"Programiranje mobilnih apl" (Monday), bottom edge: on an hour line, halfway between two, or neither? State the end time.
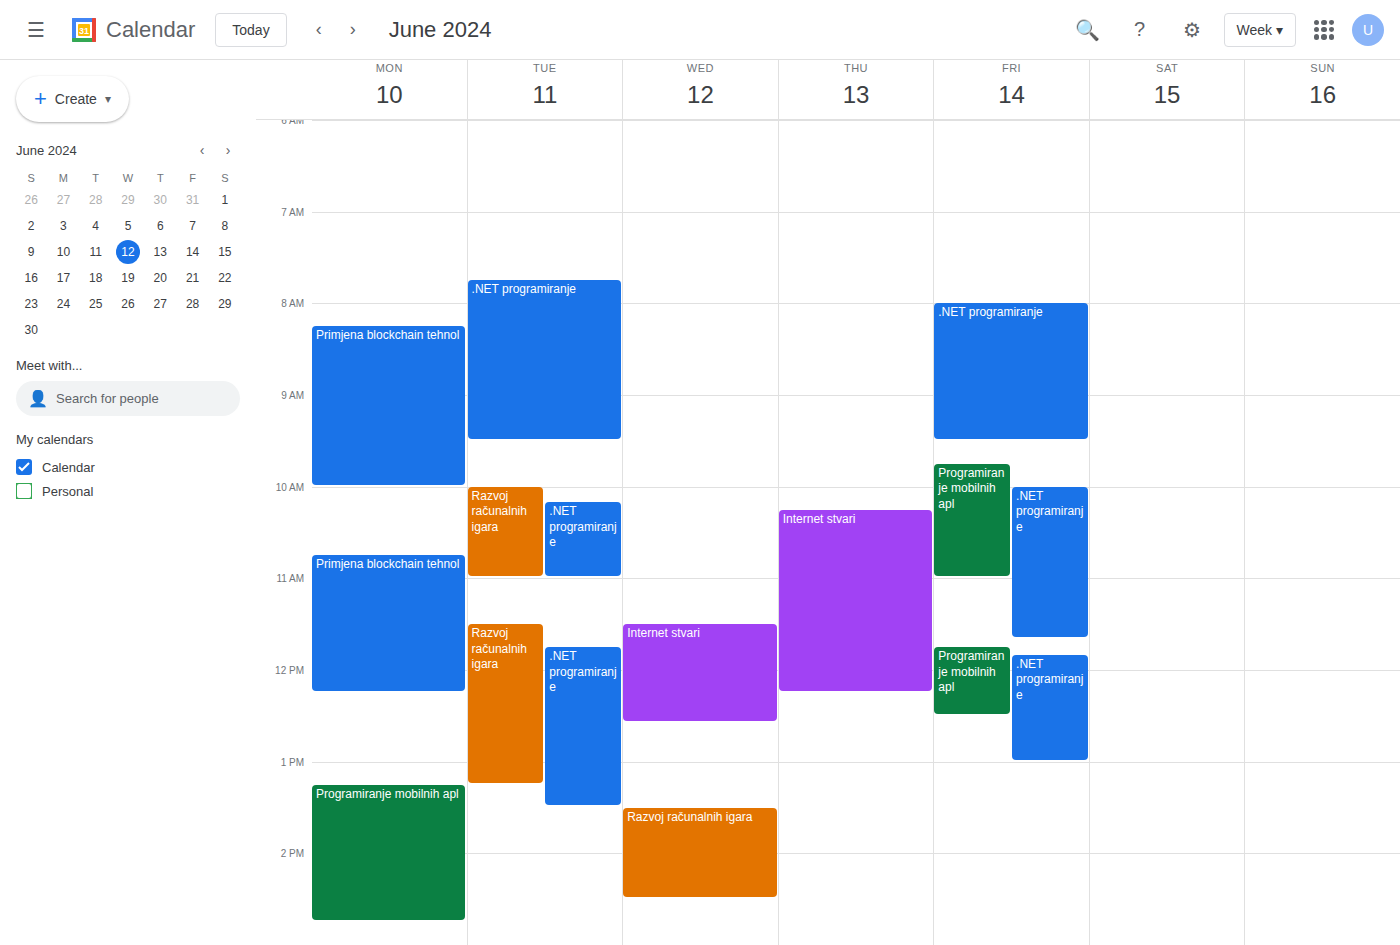
2:45 PM -- neither: three quarters of the way from the 2 PM line to the 3 PM line.